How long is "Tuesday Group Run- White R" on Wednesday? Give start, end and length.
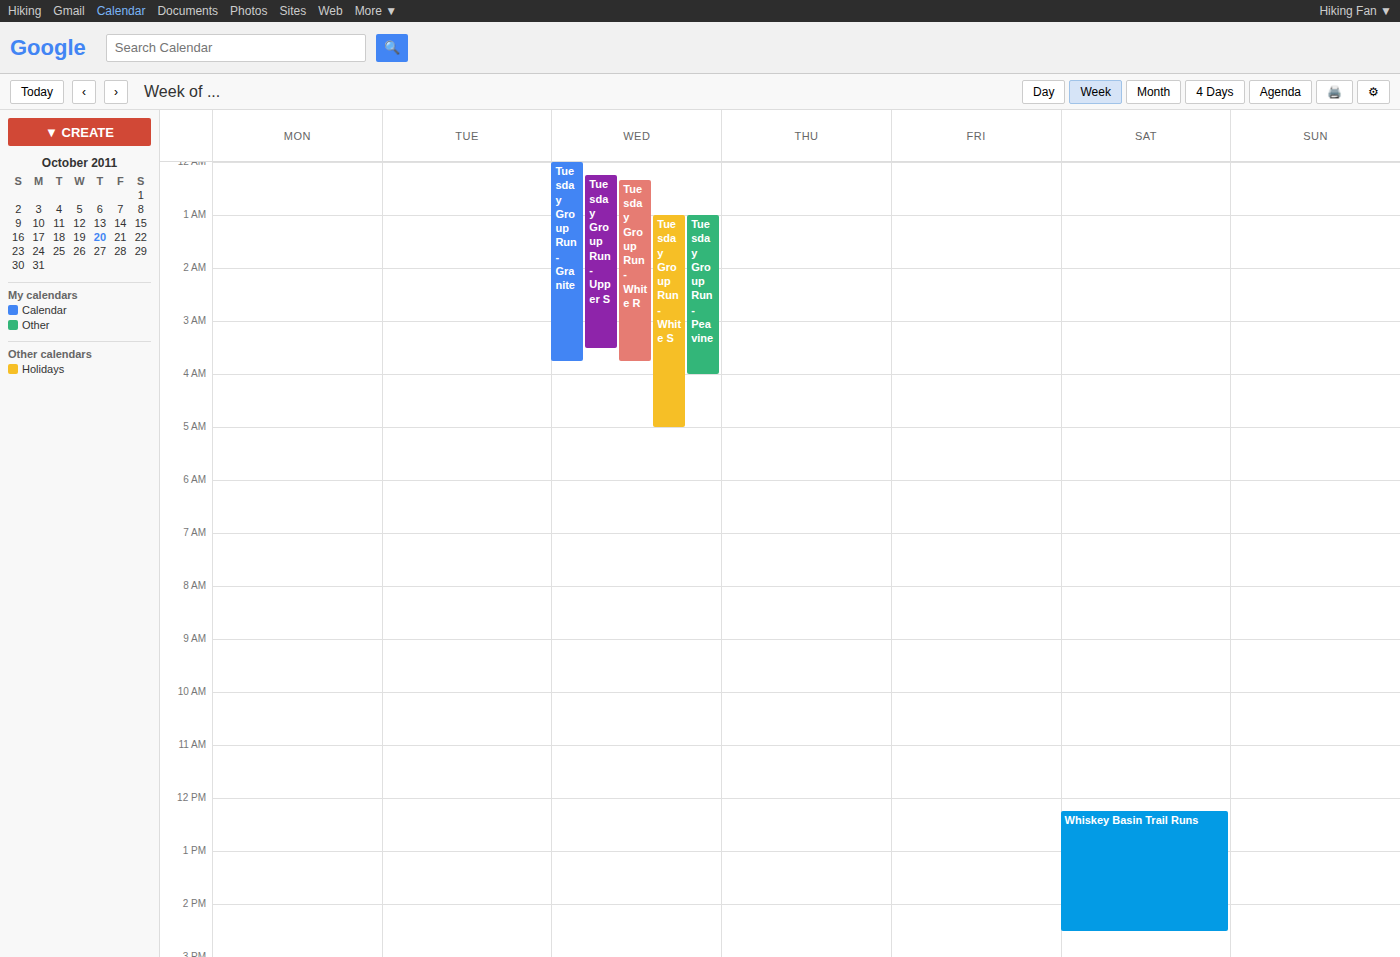
12:20 AM to 3:45 AM, 3 hours 25 minutes